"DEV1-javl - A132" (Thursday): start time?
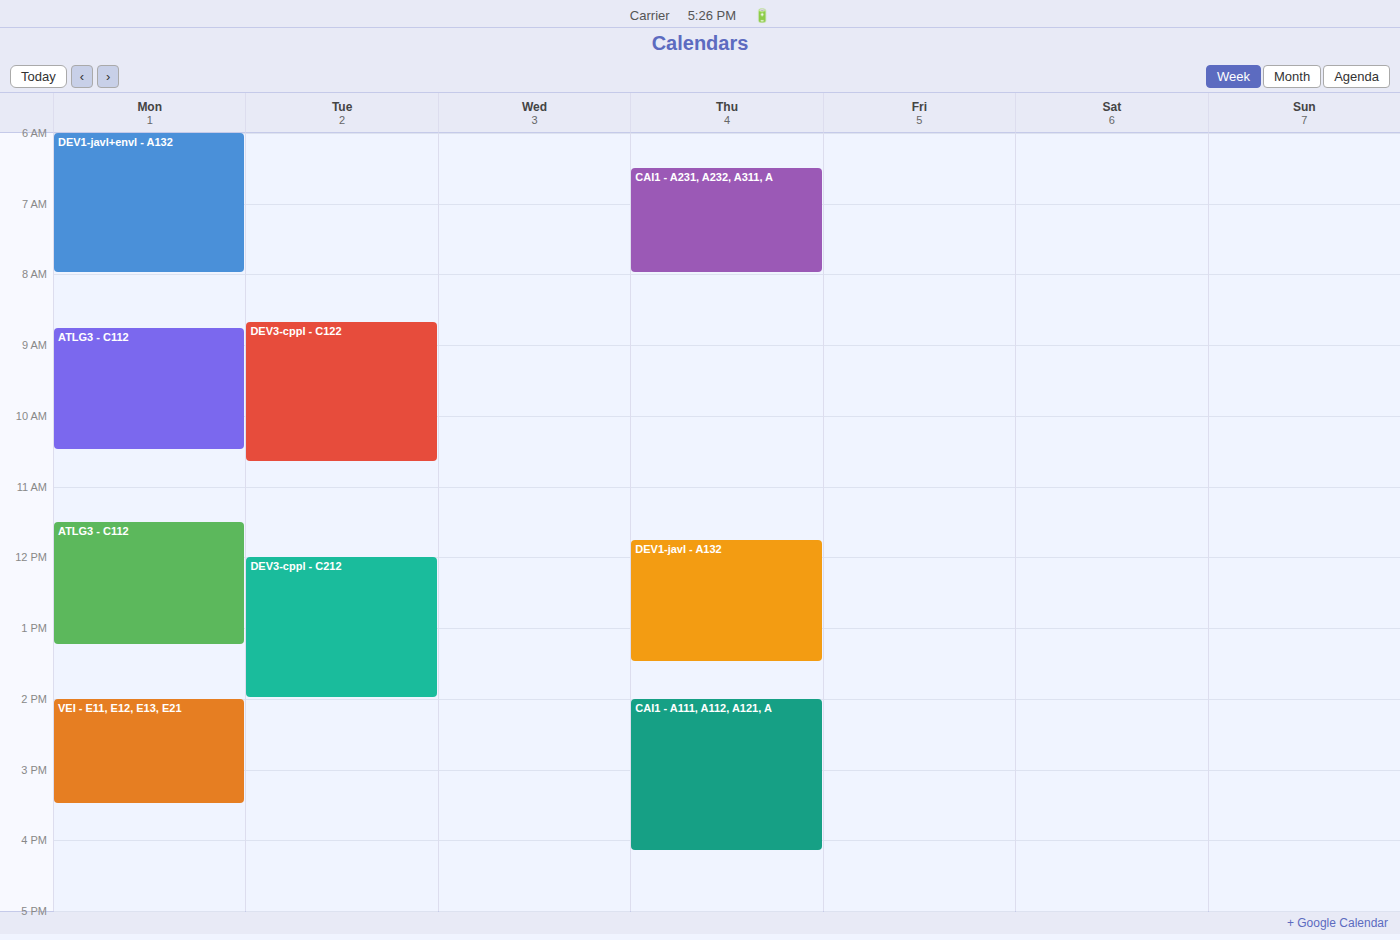
11:45 AM